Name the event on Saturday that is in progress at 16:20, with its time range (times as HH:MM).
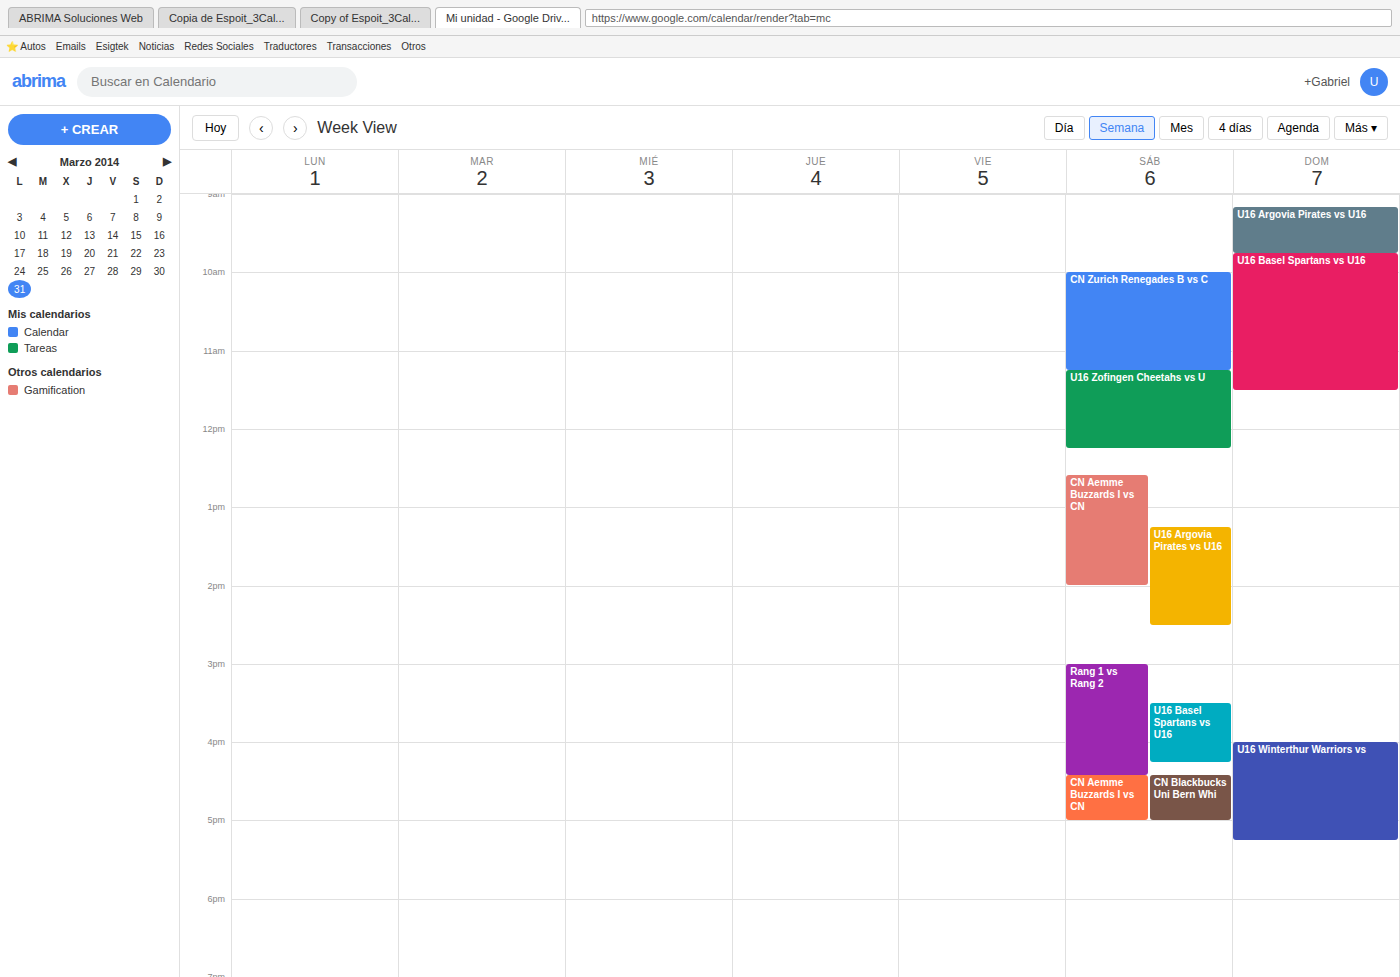
"Rang 1 vs Rang 2", 15:00 to 16:25